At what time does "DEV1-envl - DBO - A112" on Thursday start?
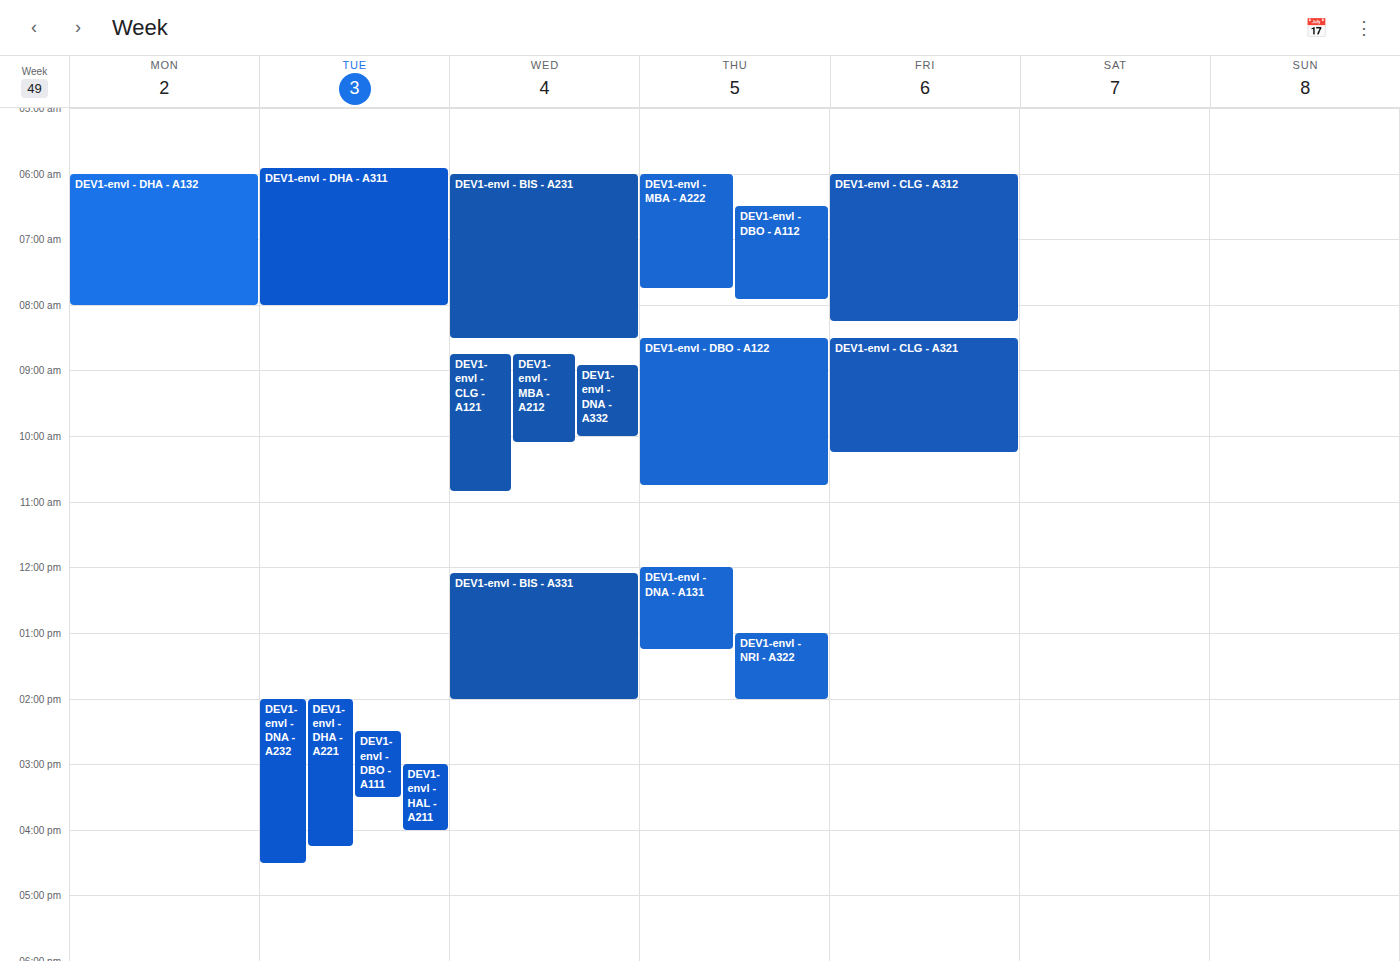
6:30 AM